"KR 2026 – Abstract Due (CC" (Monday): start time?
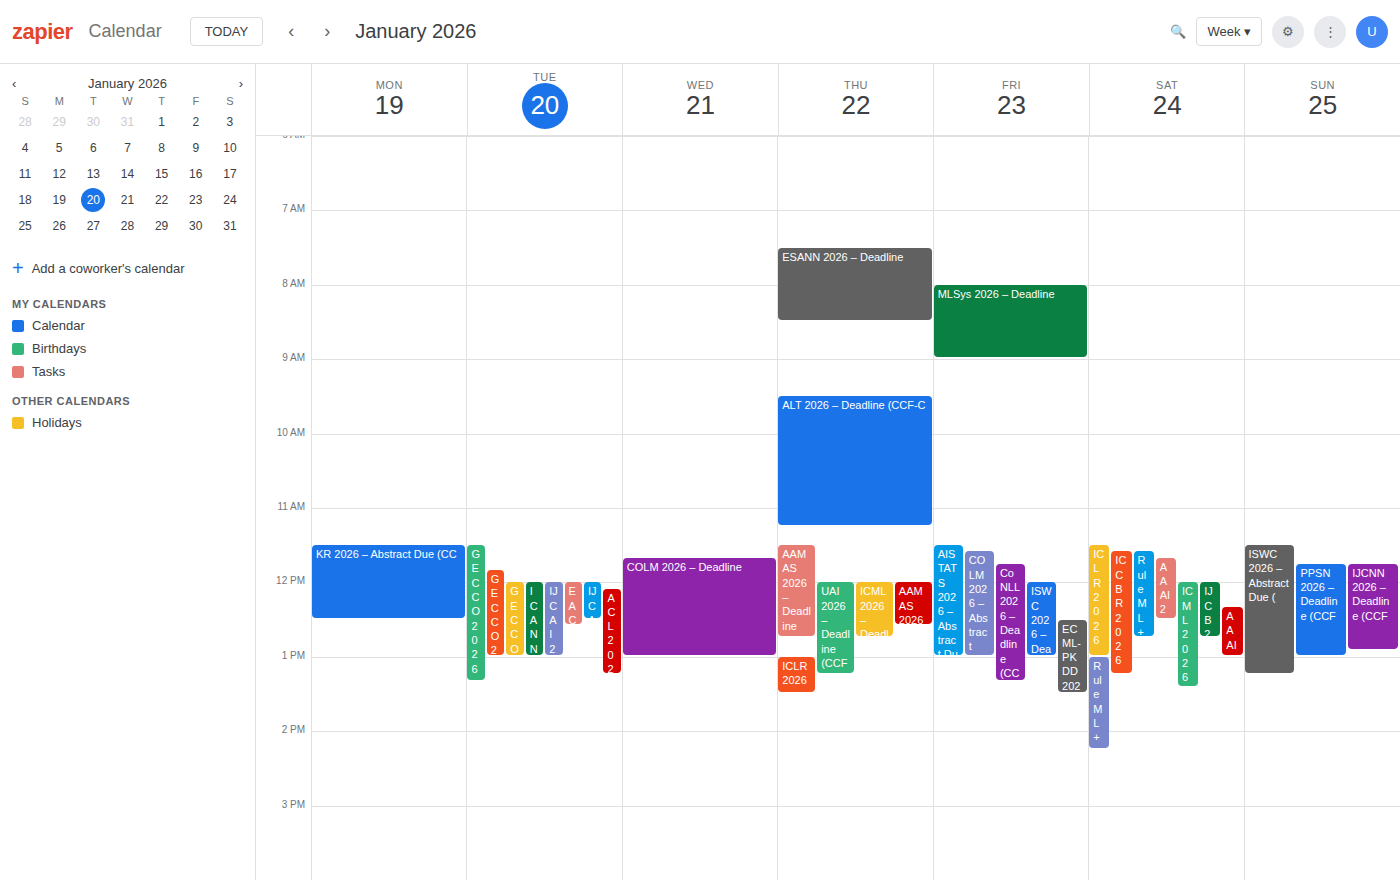
11:30 AM